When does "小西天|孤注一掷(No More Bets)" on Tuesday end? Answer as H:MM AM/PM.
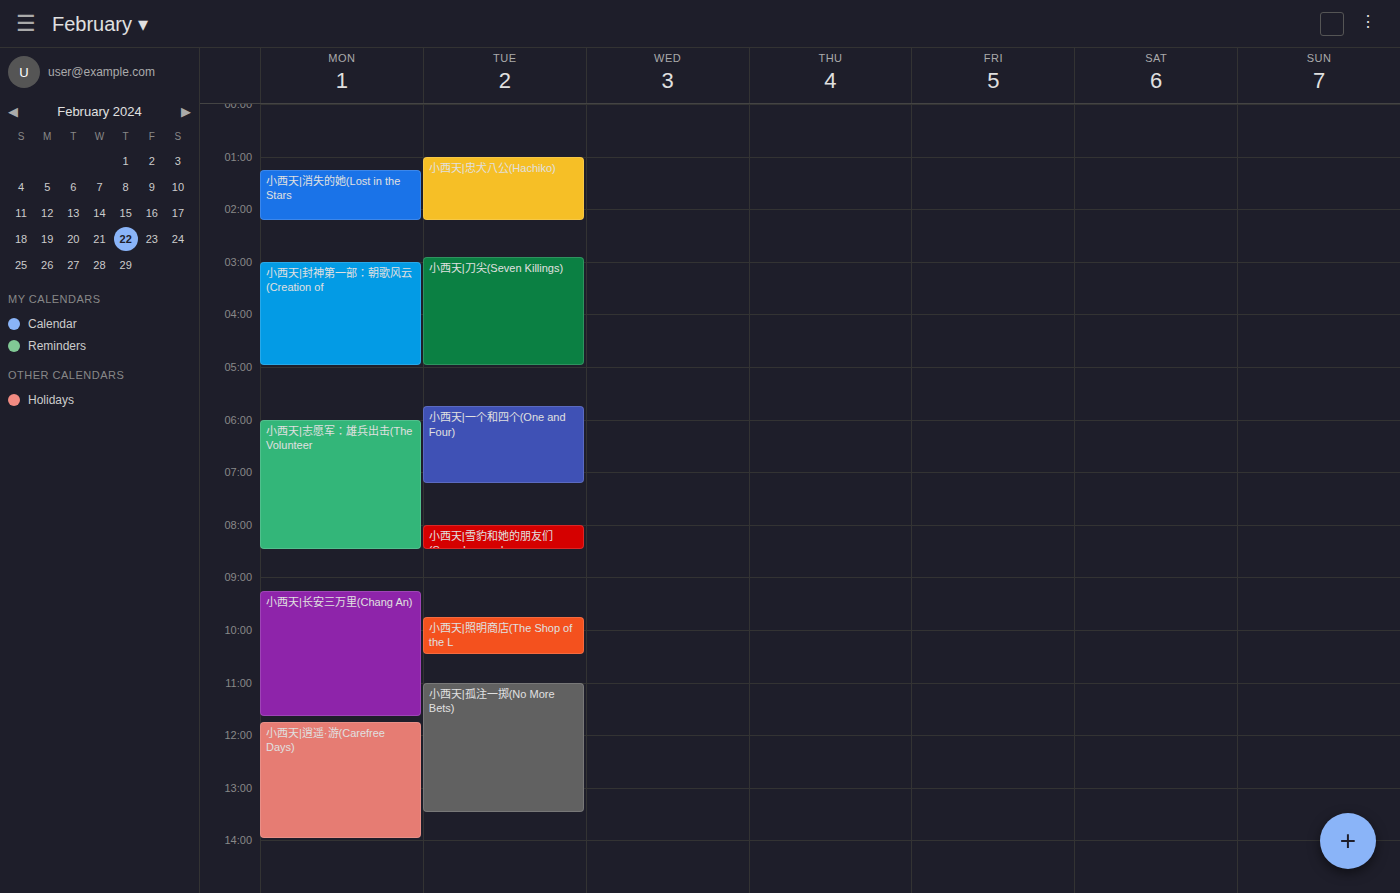
1:30 PM